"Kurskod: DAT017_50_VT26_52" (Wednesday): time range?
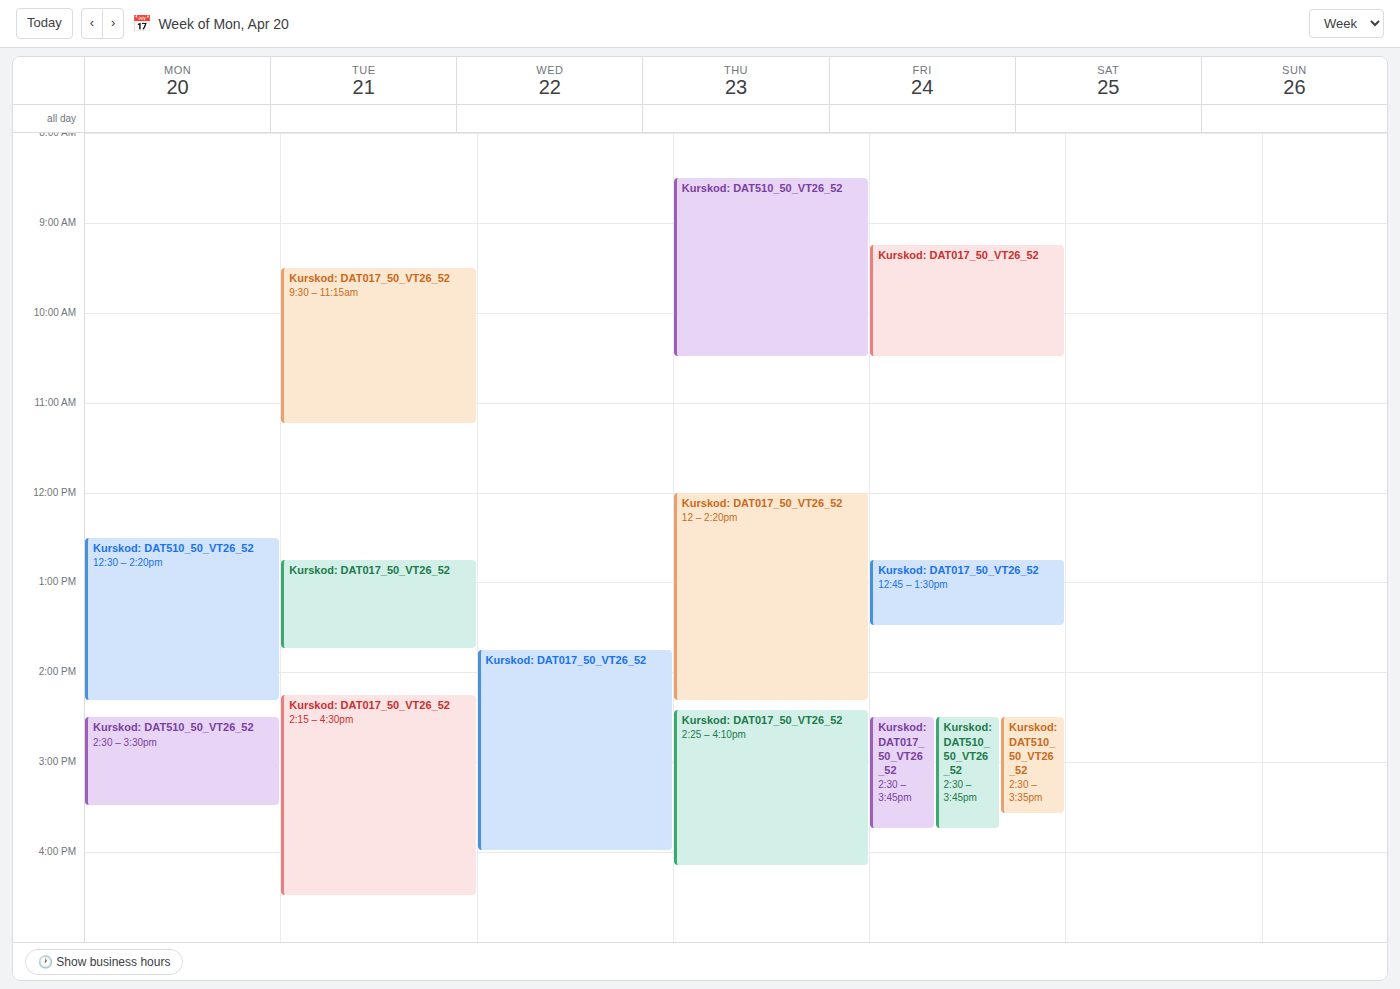
1:45 PM to 4:00 PM